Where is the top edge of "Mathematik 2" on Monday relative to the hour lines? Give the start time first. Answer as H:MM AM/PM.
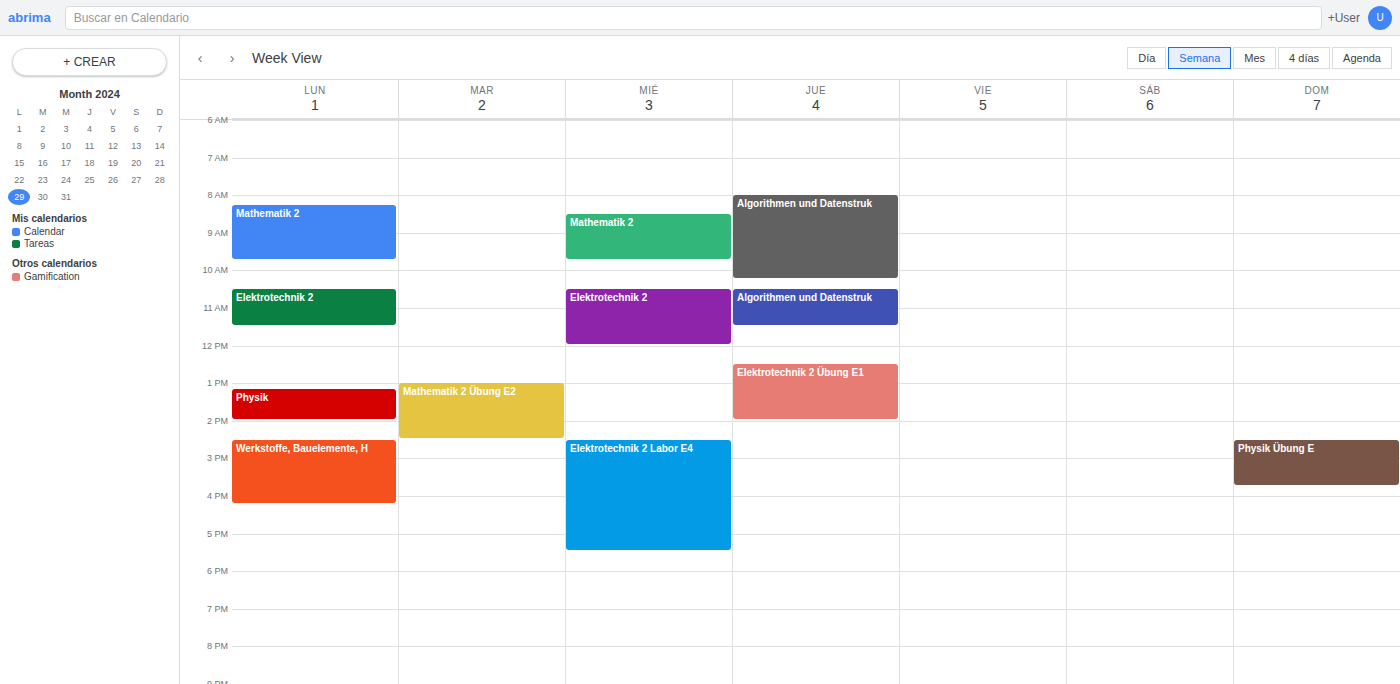
8:15 AM -- neither: a quarter of the way from the 8 AM line to the 9 AM line.